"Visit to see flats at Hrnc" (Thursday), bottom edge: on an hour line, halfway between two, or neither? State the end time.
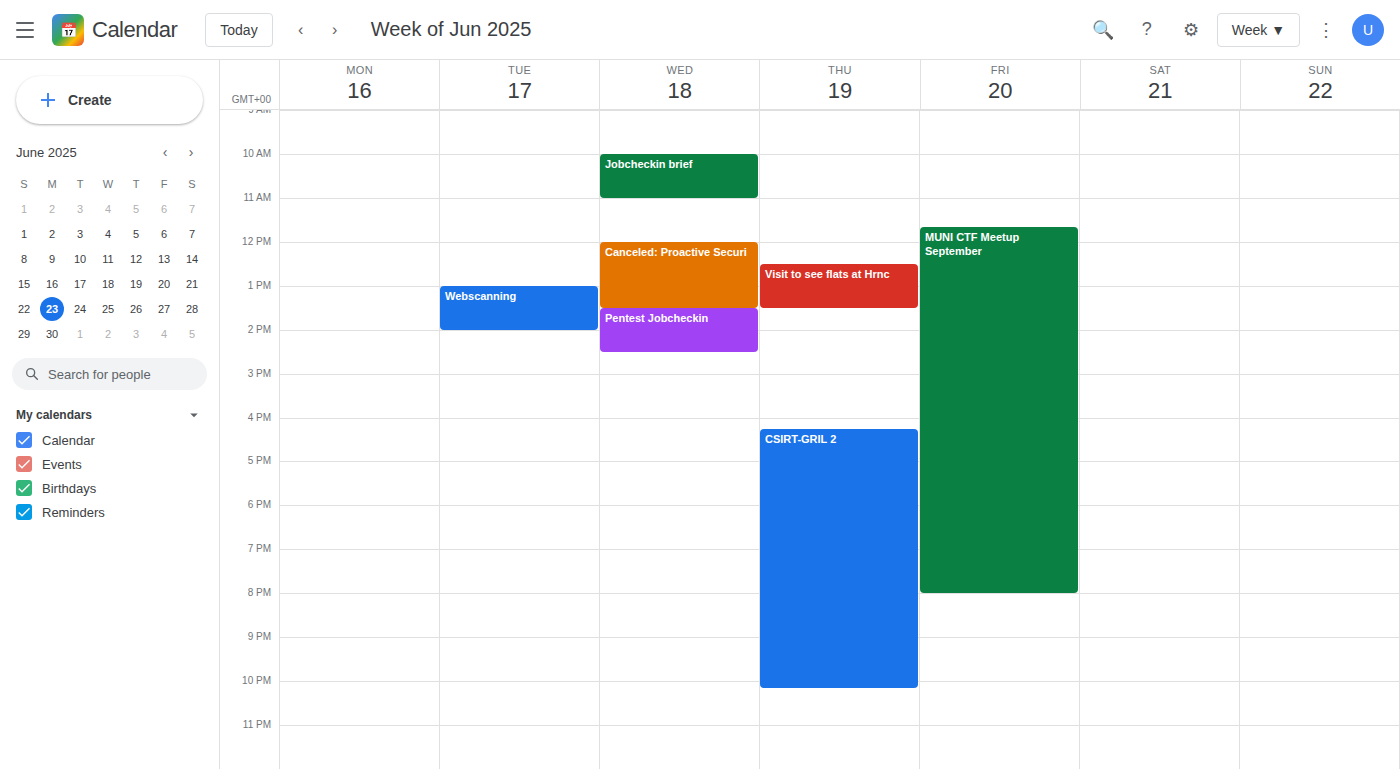
1:30 PM -- halfway between the 1 PM and 2 PM lines.